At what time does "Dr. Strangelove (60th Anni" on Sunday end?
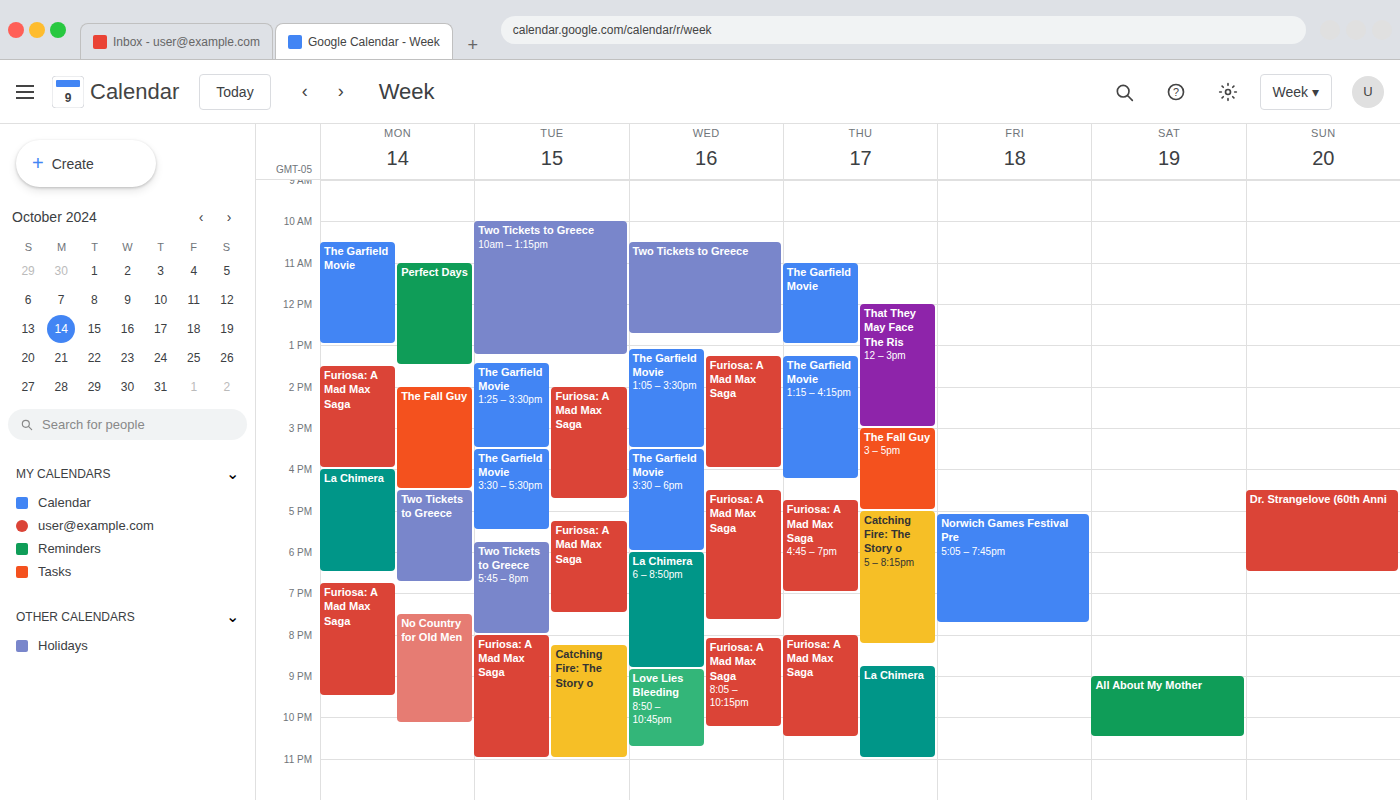
6:30 PM